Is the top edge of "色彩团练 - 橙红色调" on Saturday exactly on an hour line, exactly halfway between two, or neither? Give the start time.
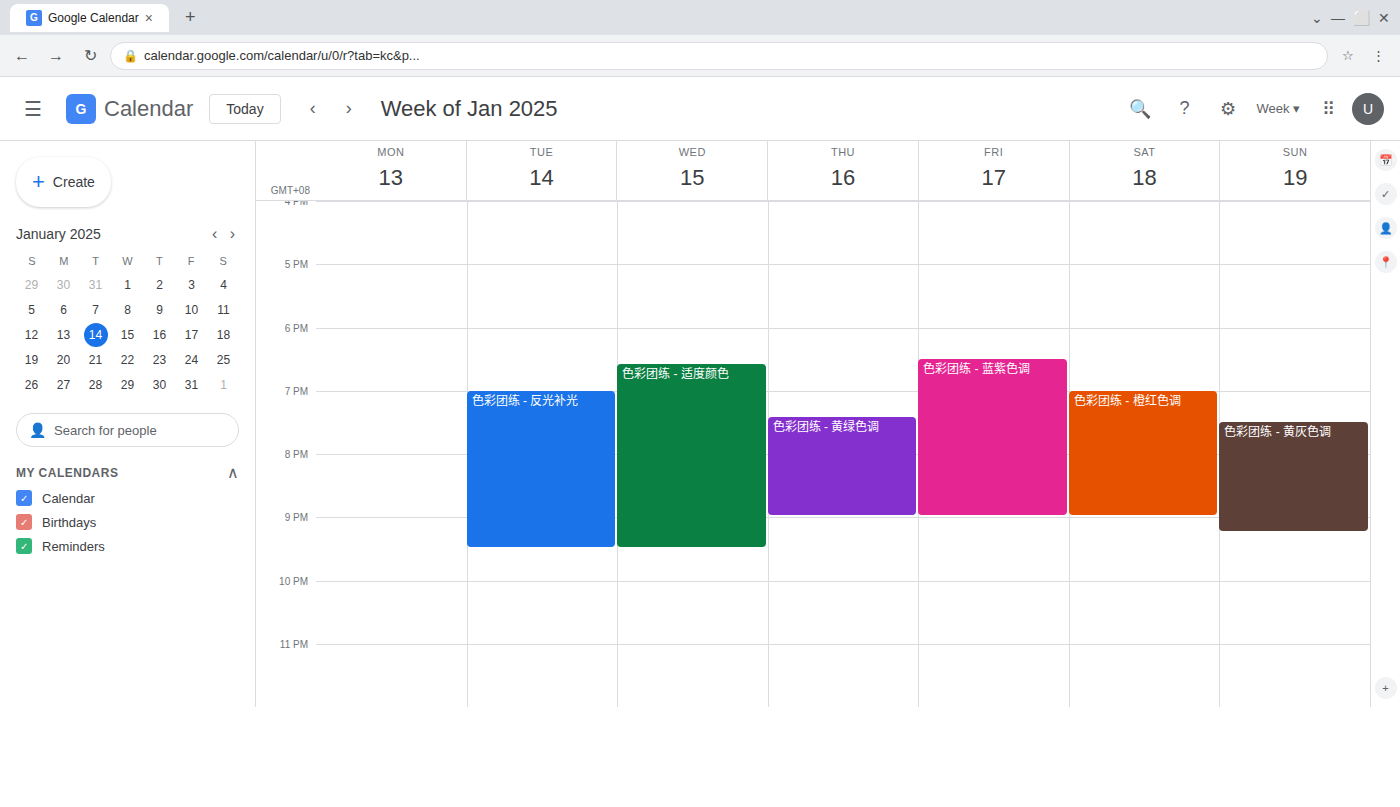
7:00 PM -- exactly on the 7 PM line.